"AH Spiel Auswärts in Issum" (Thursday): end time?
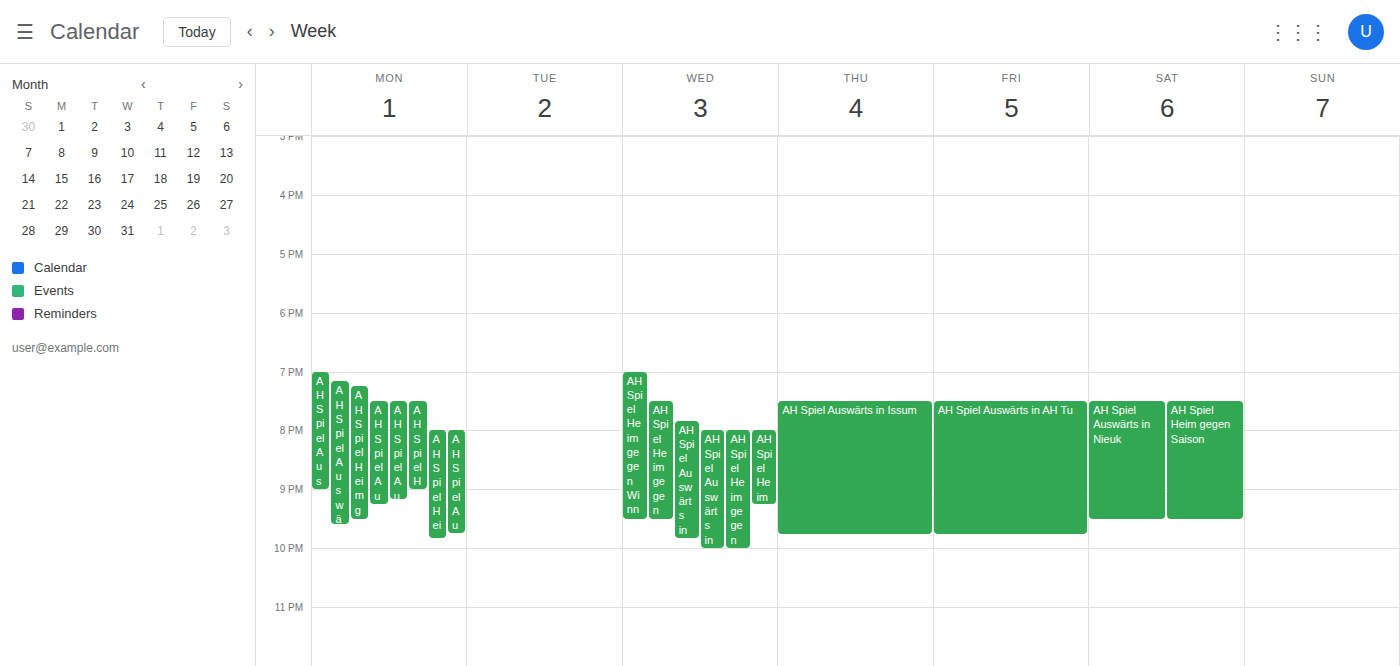
21:45